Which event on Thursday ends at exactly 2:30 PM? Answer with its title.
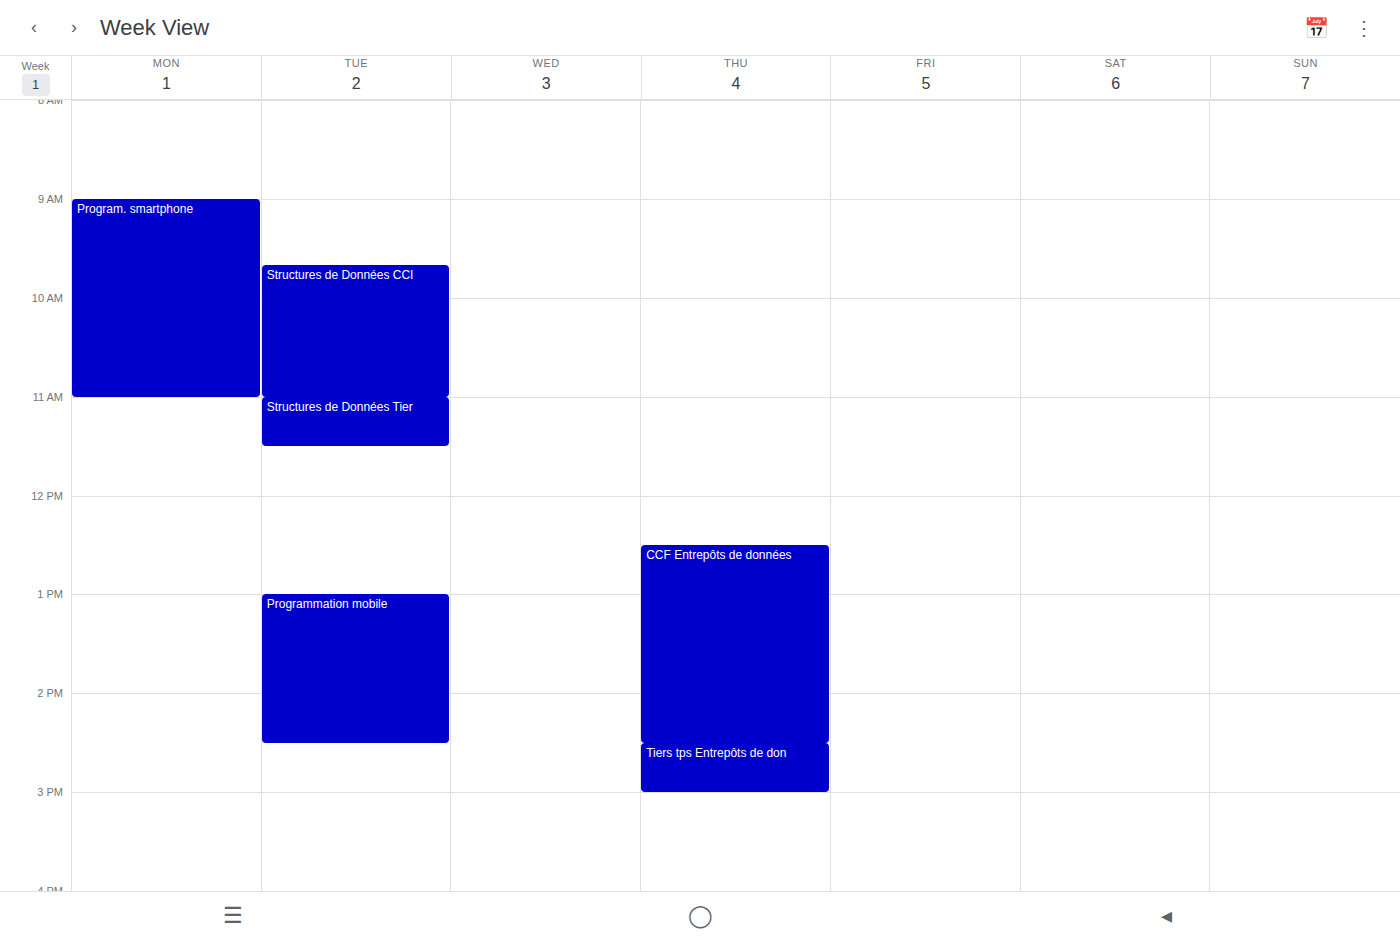
"CCF Entrepôts de données"